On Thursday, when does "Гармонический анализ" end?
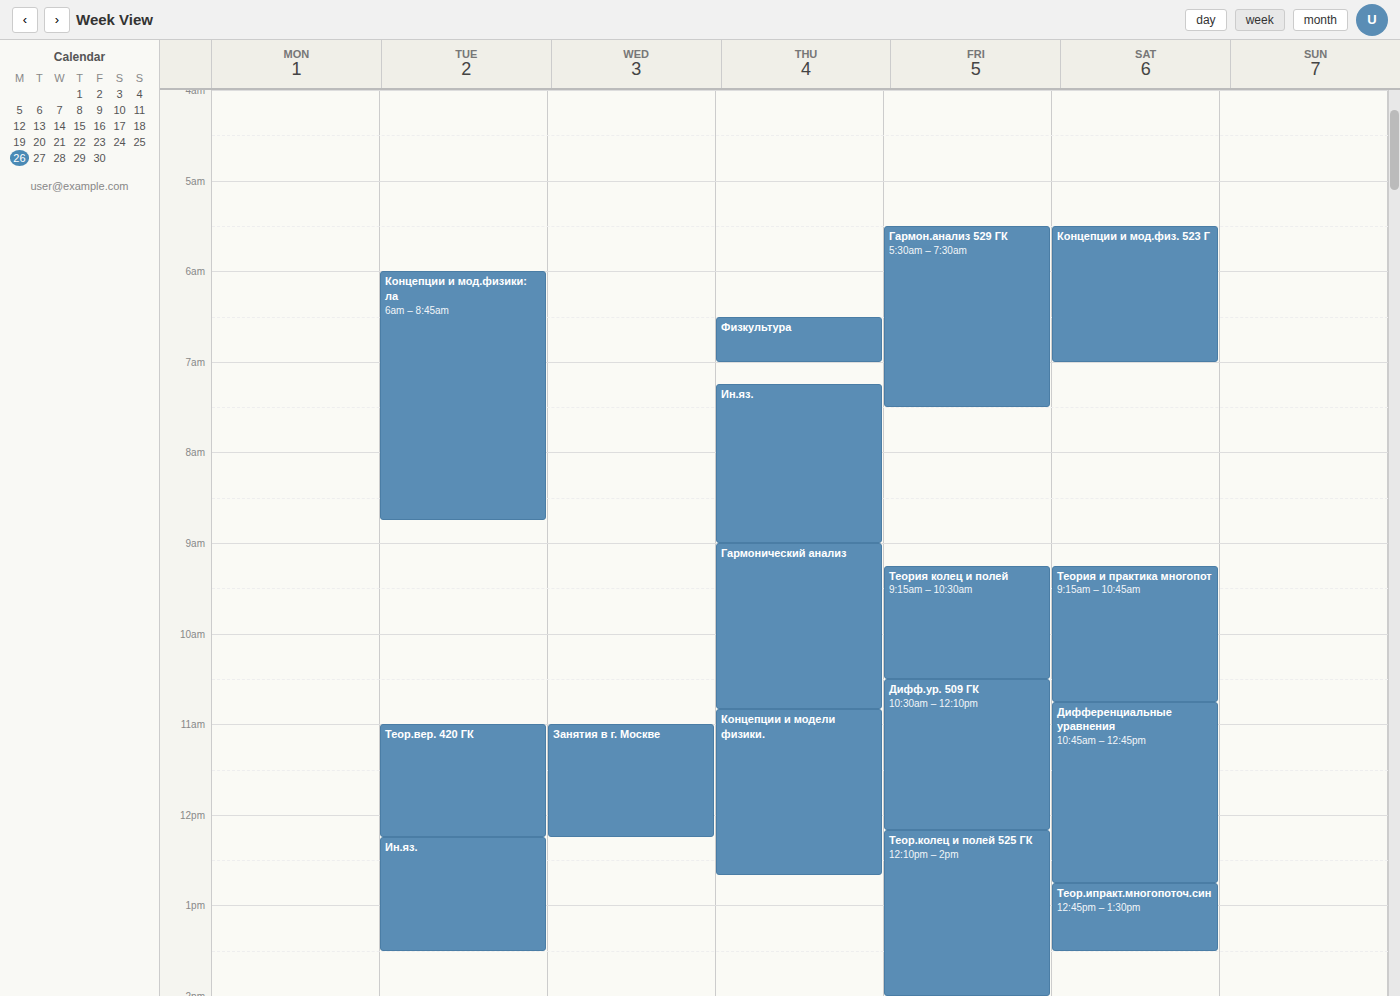
10:50 AM